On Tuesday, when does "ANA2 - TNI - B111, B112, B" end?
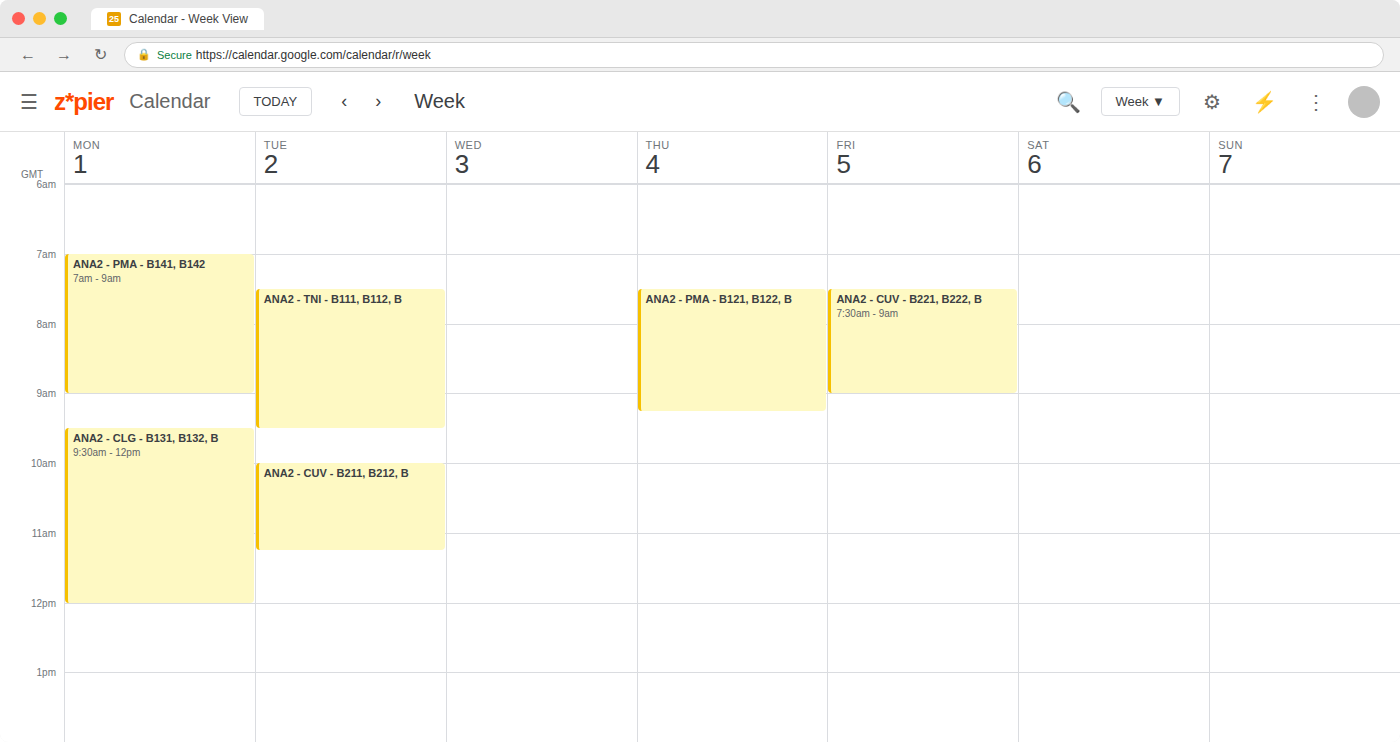
9:30 AM